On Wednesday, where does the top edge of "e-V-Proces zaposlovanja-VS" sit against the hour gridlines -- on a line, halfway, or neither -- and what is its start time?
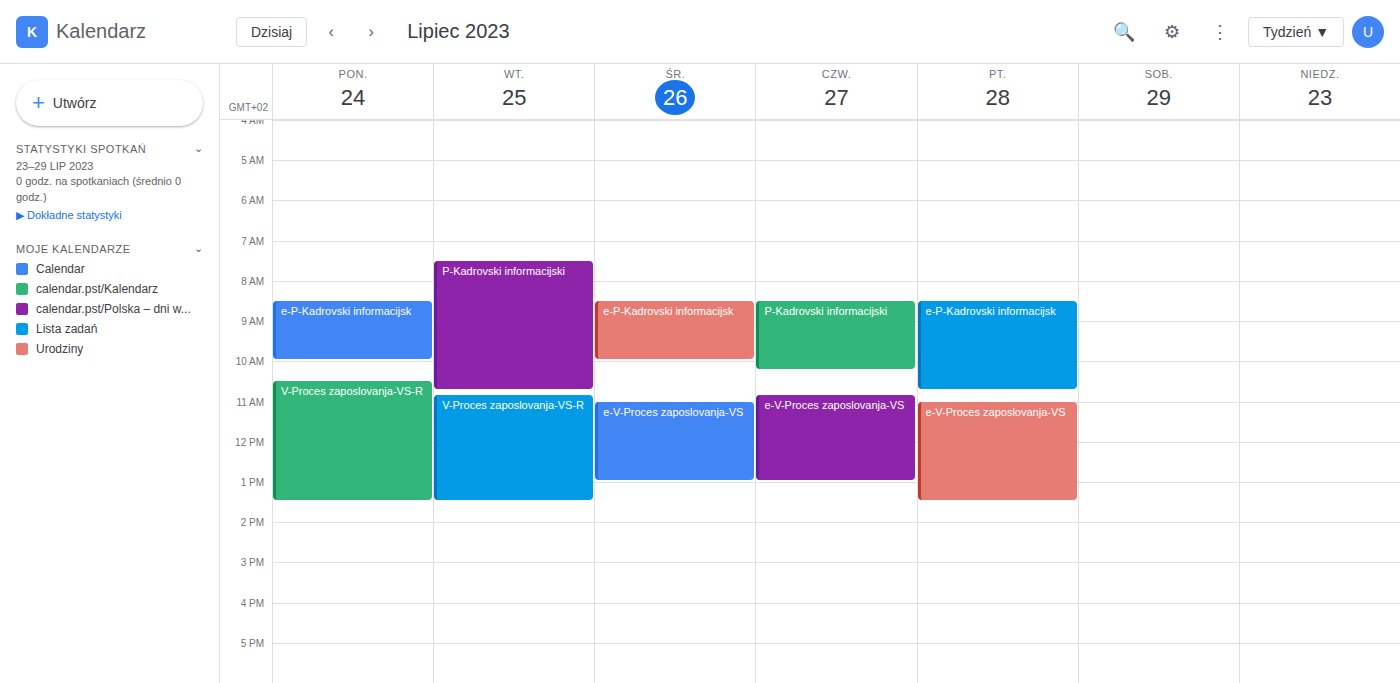
11:00 AM -- exactly on the 11 AM line.